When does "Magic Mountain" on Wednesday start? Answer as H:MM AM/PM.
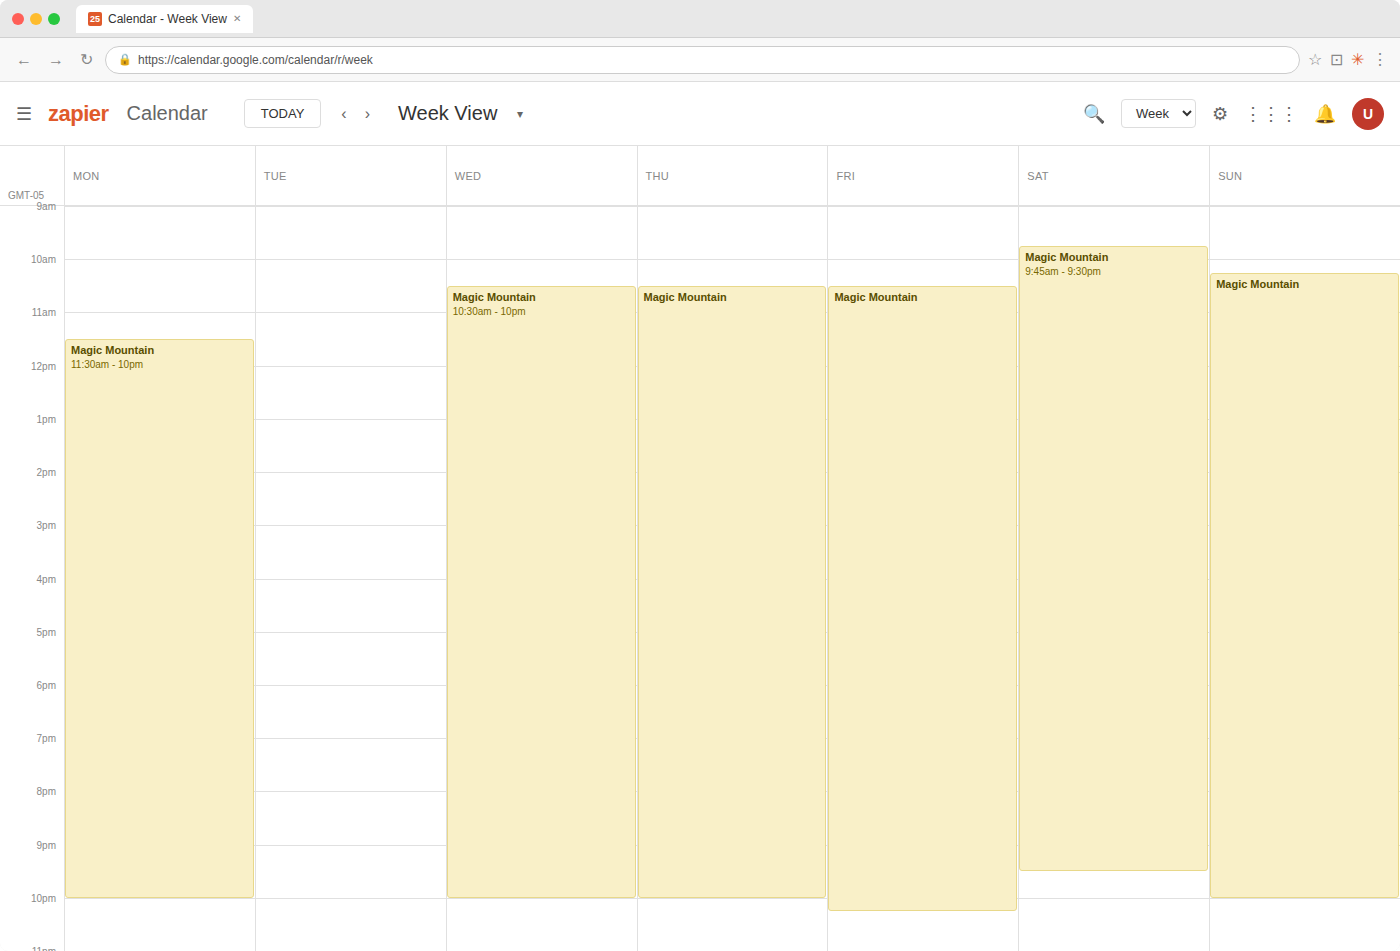
10:30 AM